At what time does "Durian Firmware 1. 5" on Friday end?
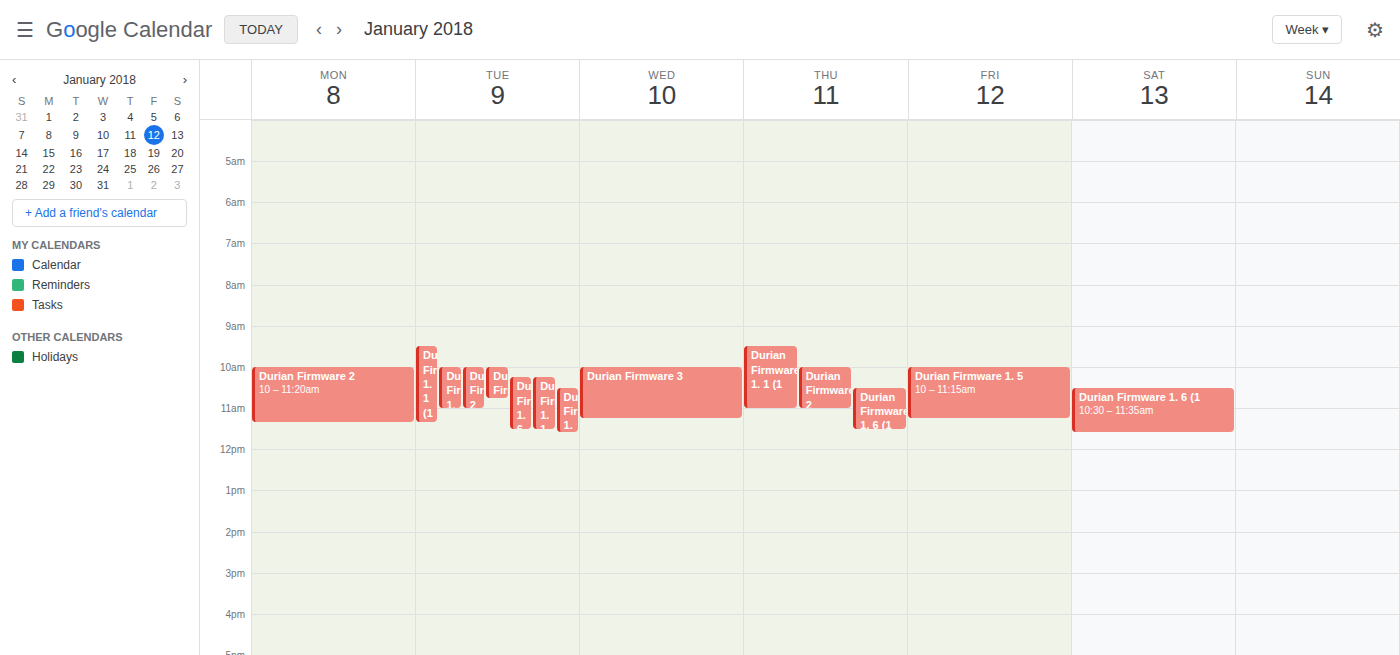
11:15